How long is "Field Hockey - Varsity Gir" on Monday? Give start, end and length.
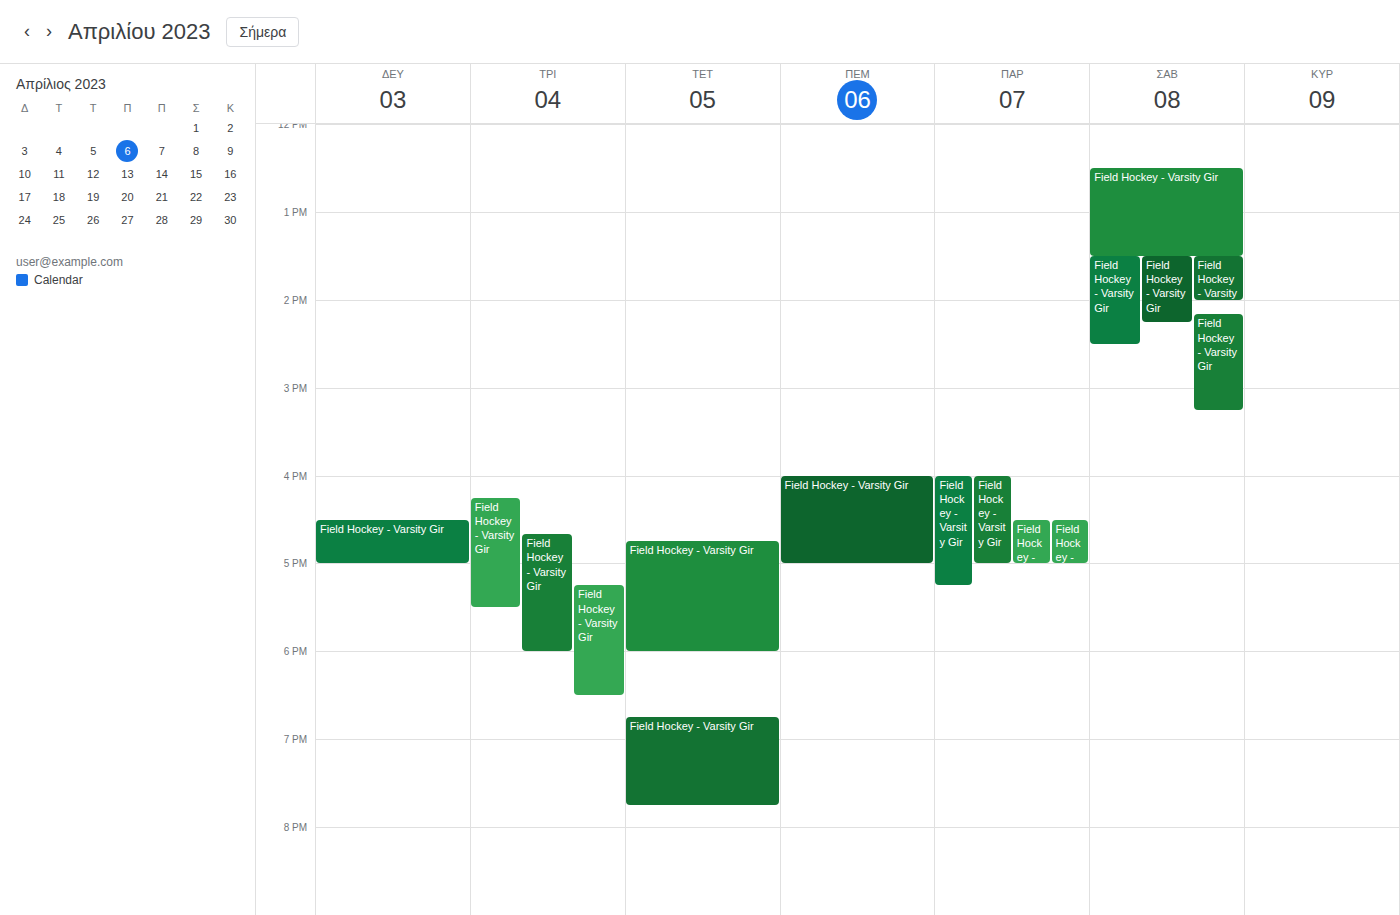
4:30 PM to 5:00 PM, 30 minutes